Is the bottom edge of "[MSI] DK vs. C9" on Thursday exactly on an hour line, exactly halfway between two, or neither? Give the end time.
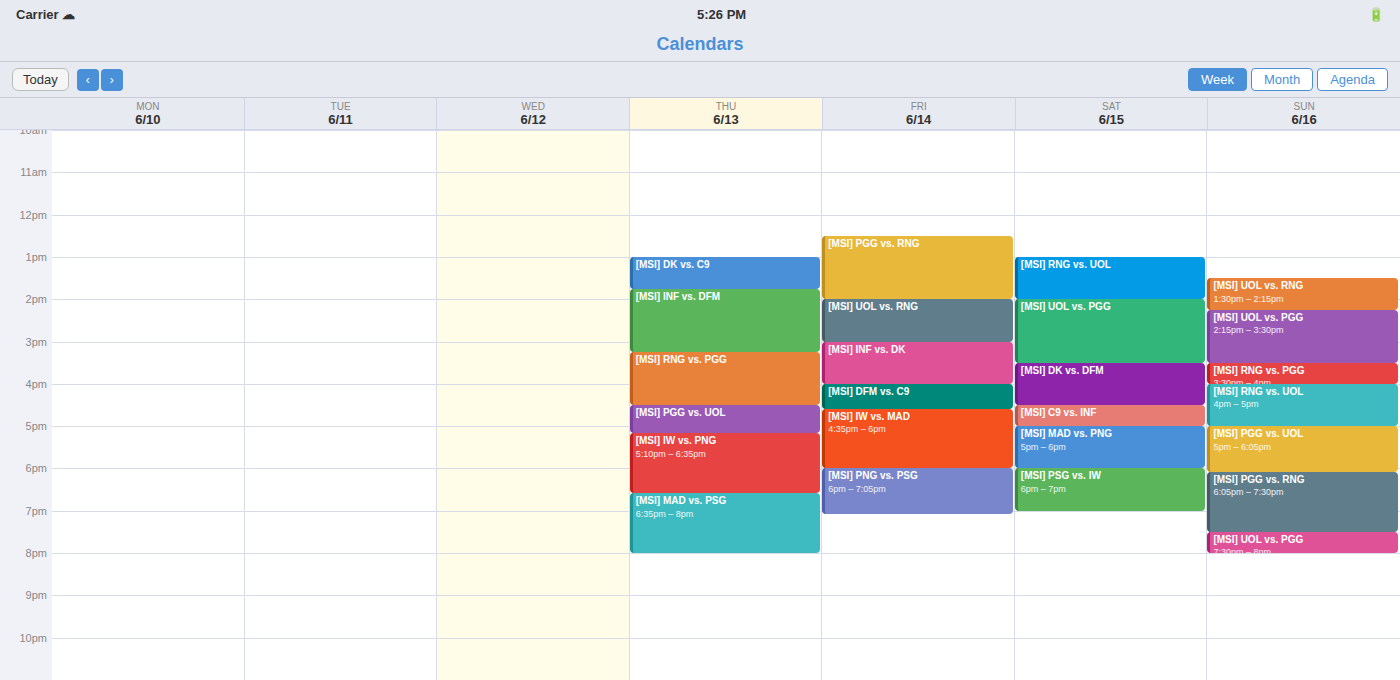
1:45 PM -- neither: three quarters of the way from the 1 PM line to the 2 PM line.